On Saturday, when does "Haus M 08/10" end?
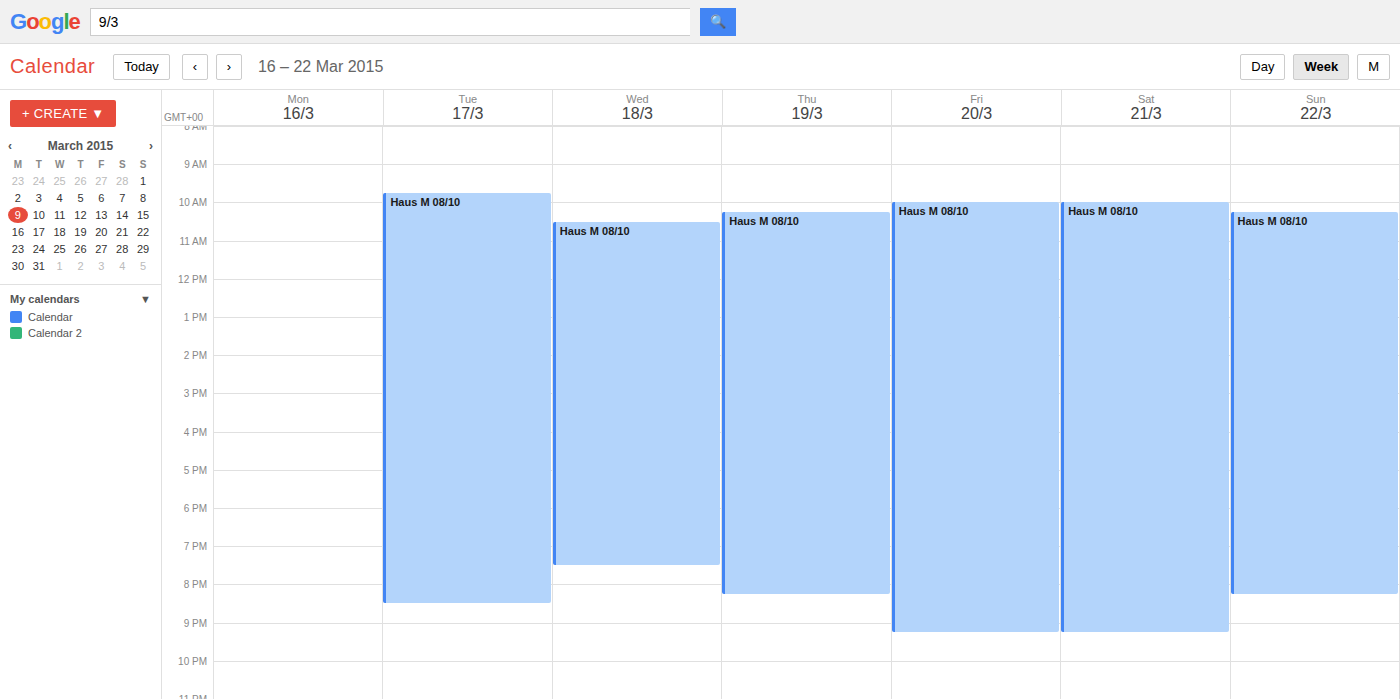
9:15 PM